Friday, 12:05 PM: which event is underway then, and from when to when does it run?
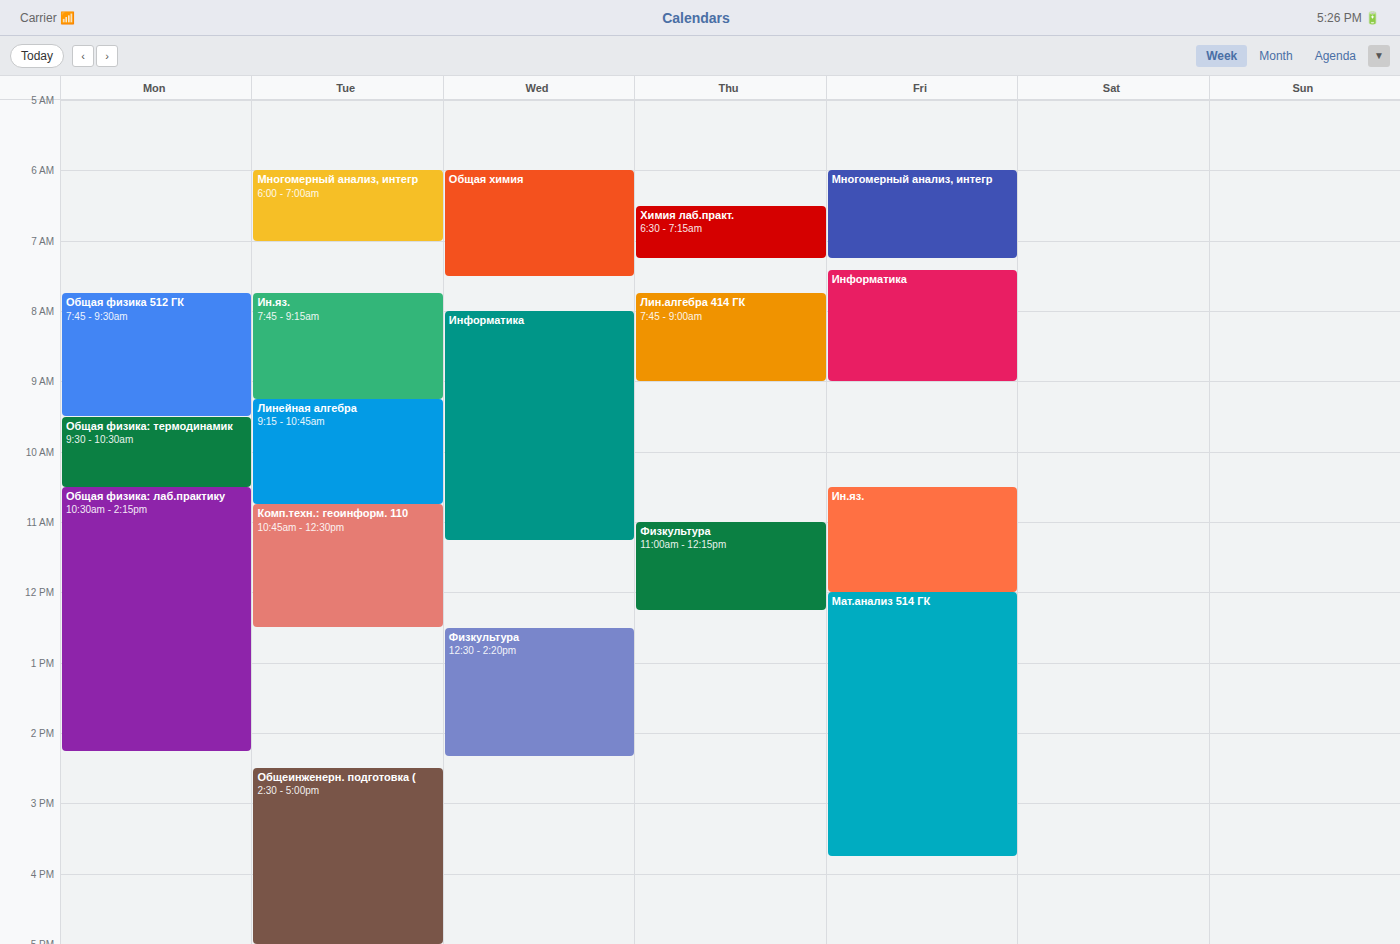
"Мат.анализ 514 ГК", 12:00 PM to 3:45 PM